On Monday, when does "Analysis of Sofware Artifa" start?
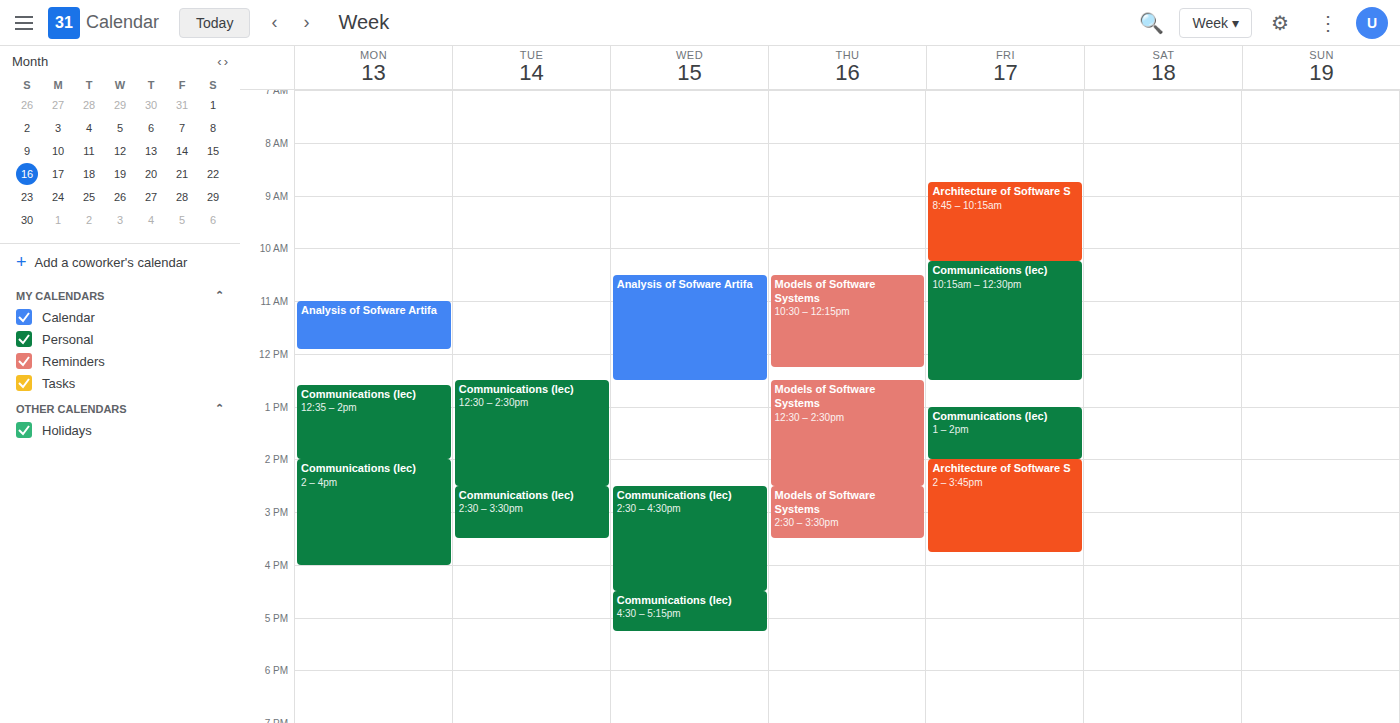
11:00 AM